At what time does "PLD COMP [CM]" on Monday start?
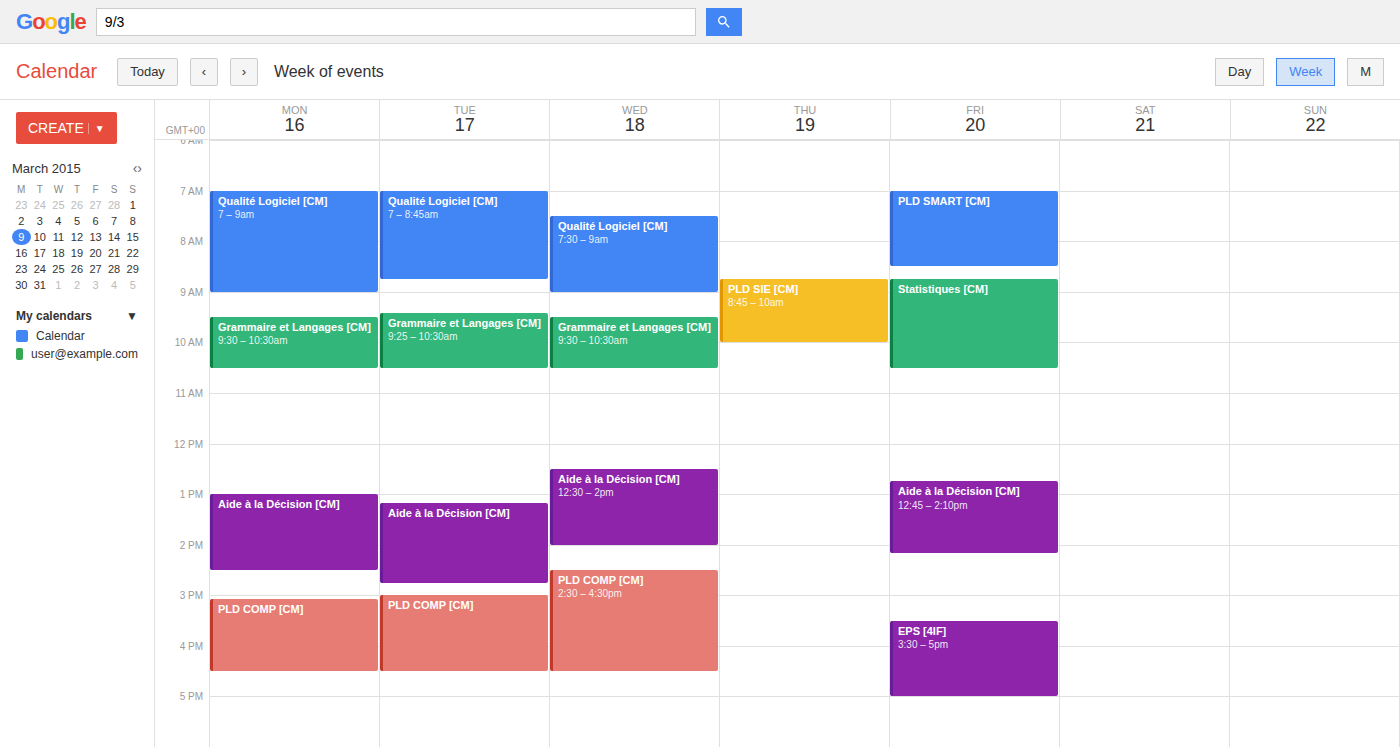
3:05 PM